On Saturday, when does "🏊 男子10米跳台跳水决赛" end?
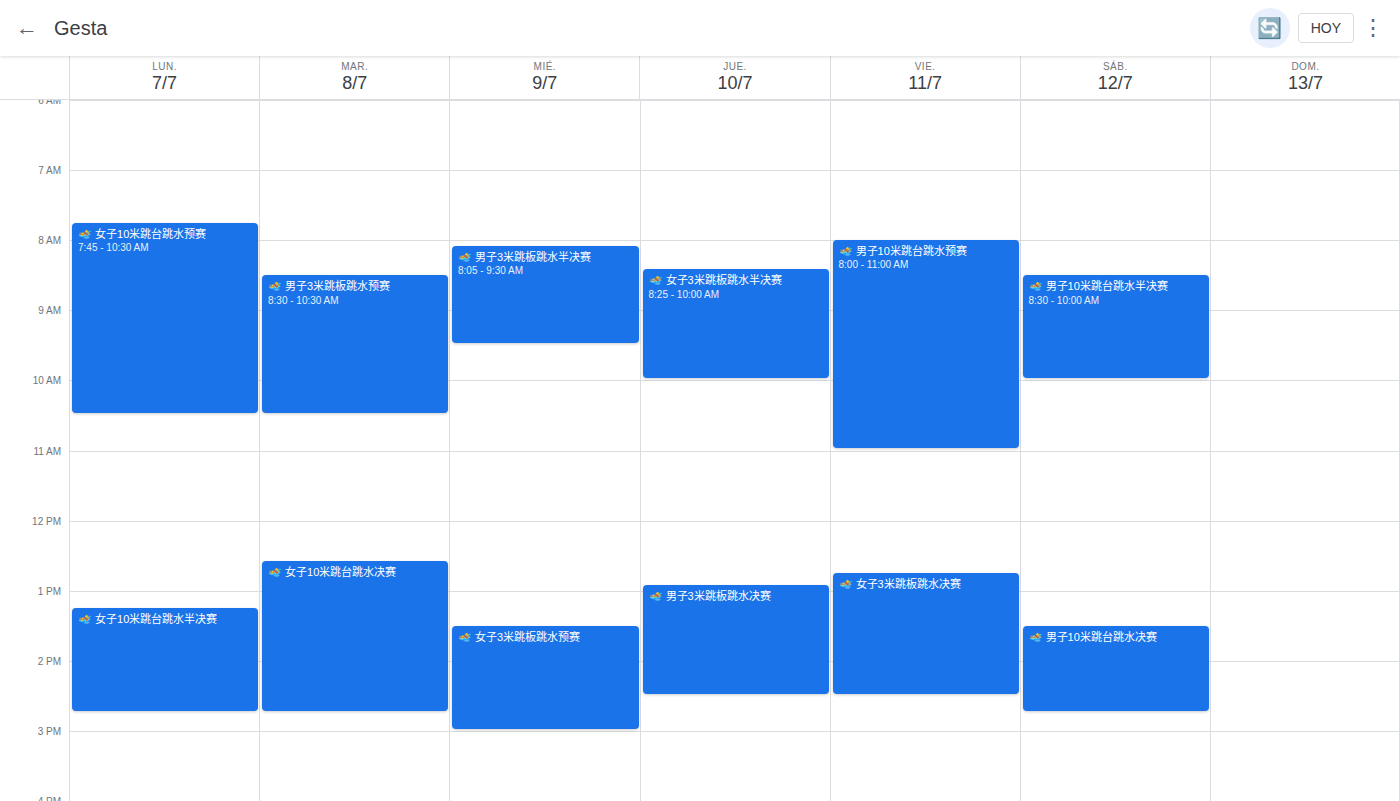
2:45 PM